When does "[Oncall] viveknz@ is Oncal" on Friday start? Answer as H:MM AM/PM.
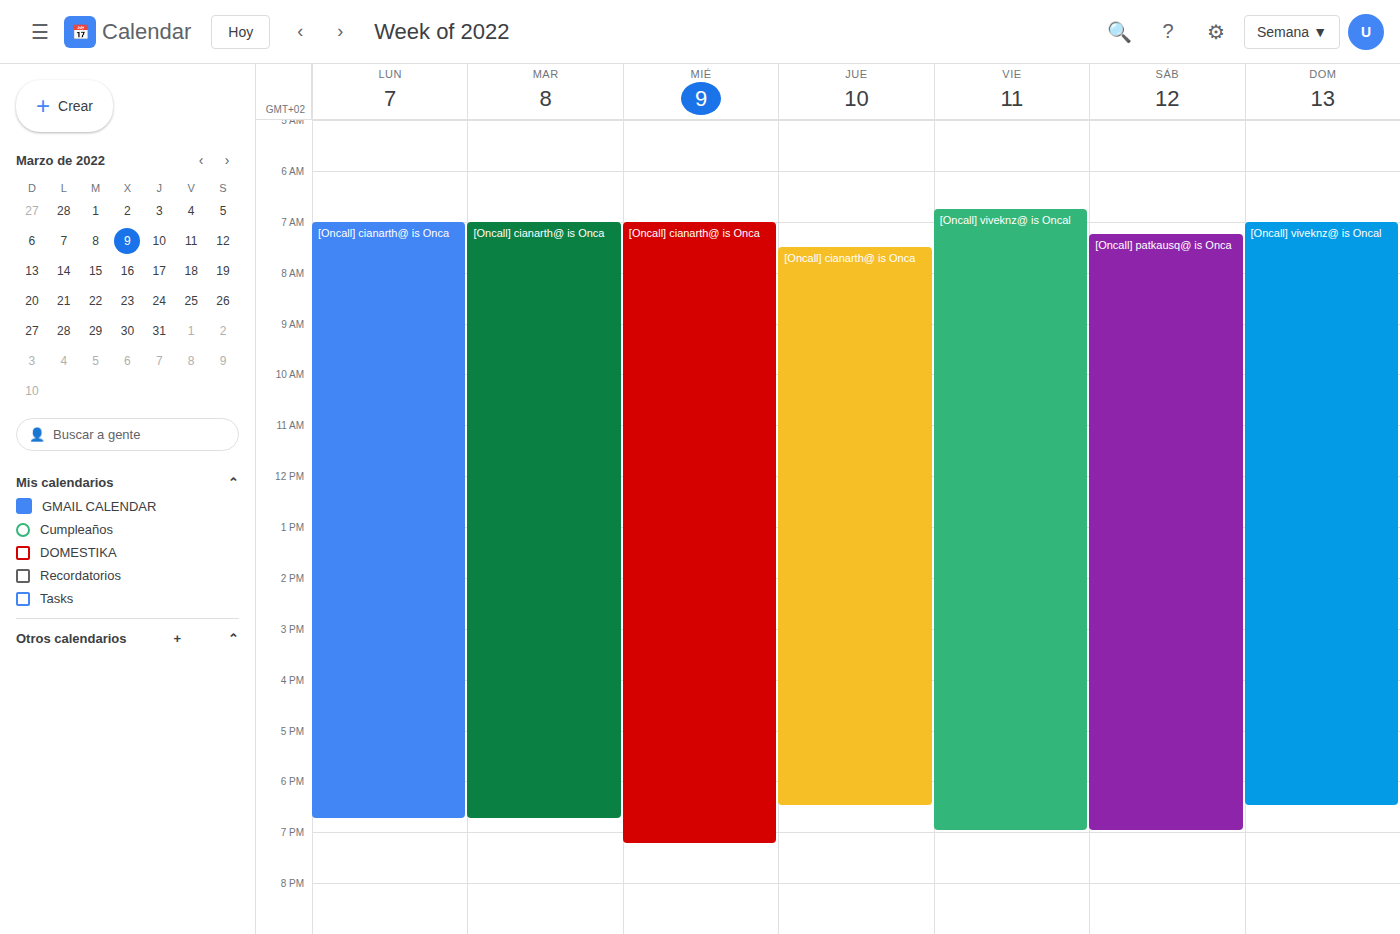
6:45 AM